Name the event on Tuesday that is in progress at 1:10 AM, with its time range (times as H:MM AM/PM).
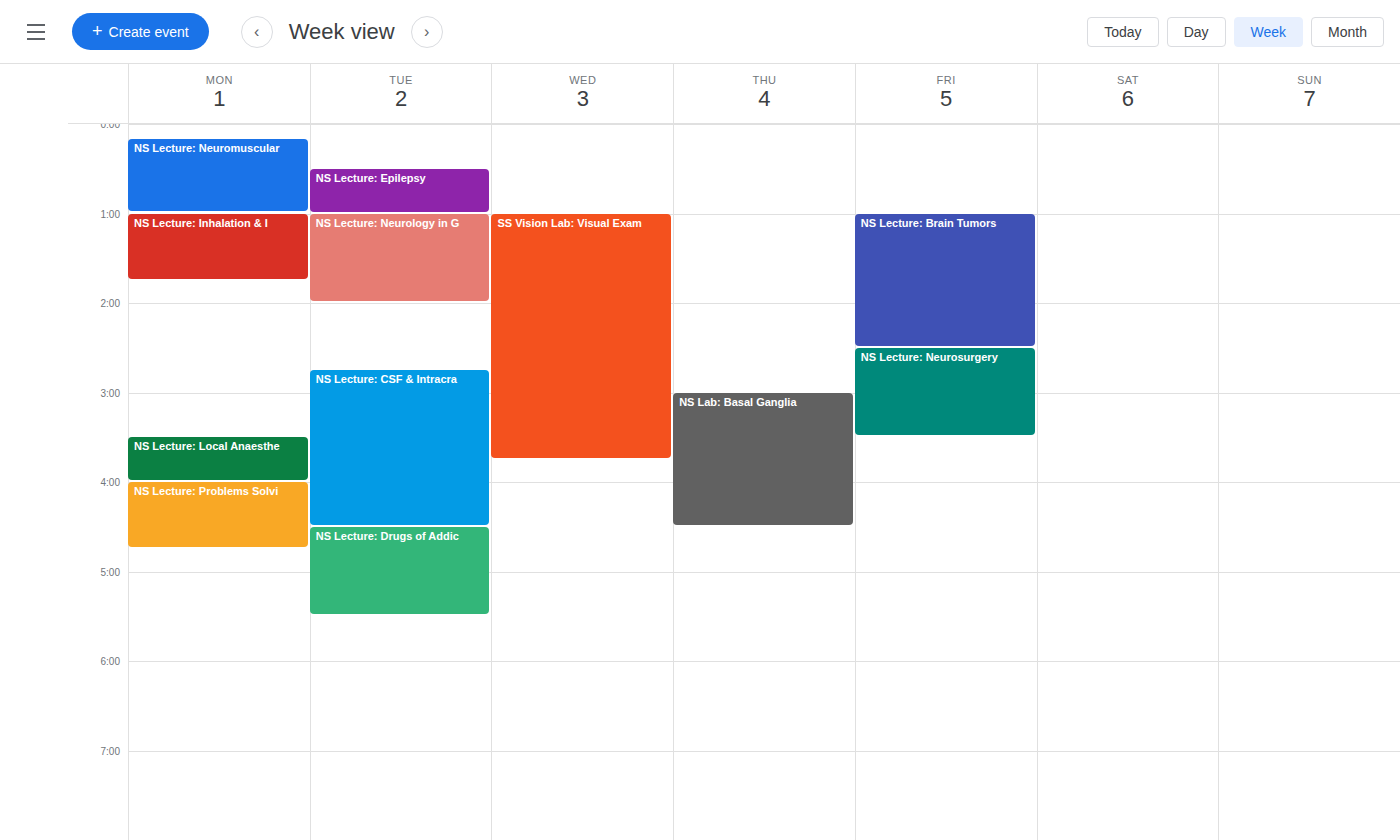
"NS Lecture: Neurology in G", 1:00 AM to 2:00 AM